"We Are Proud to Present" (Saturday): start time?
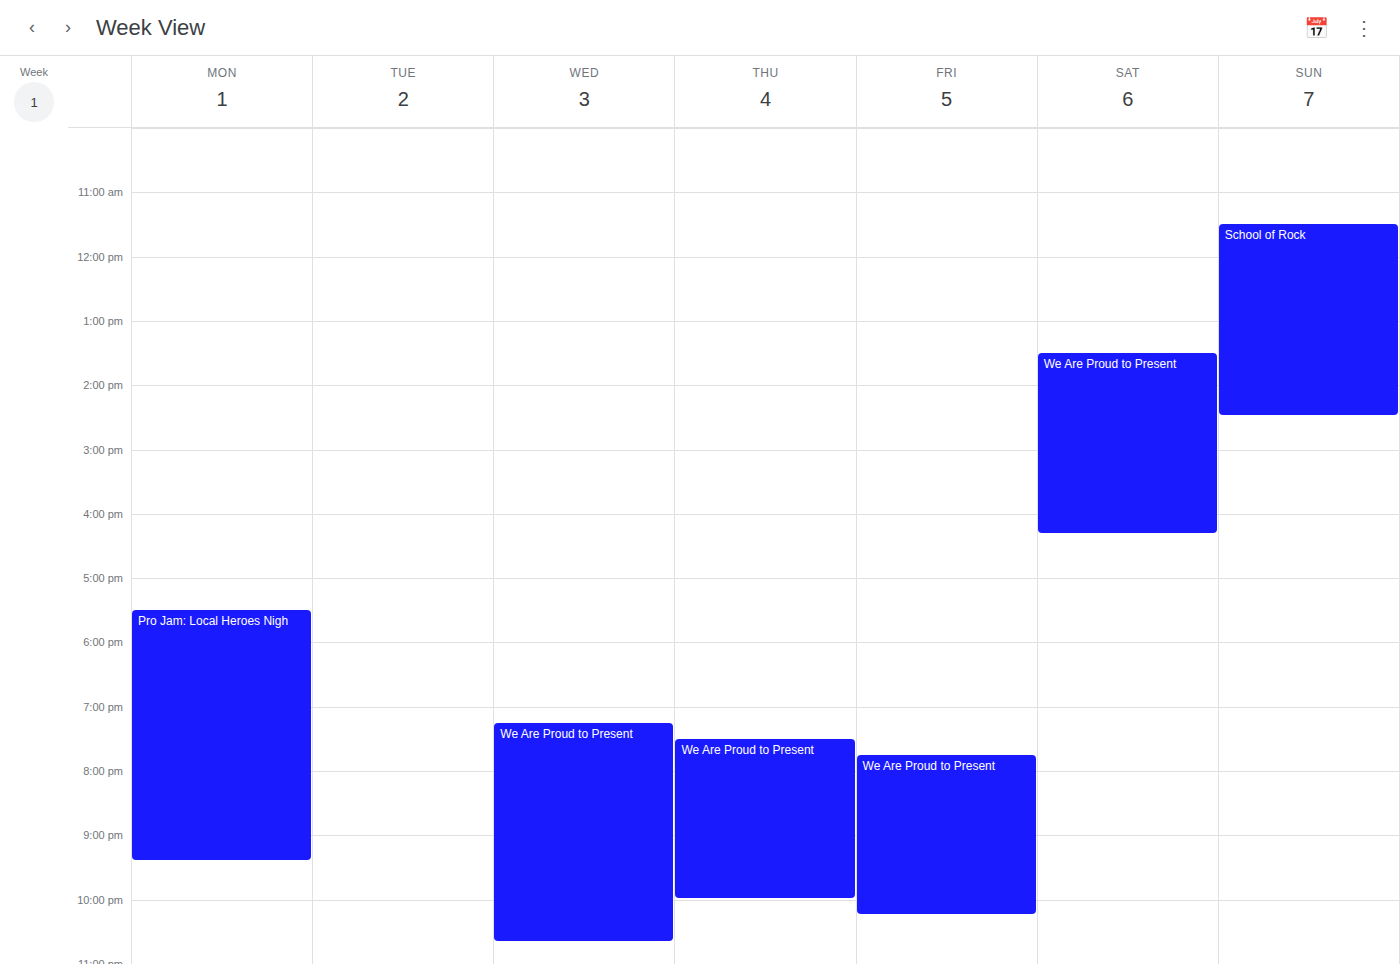
13:30